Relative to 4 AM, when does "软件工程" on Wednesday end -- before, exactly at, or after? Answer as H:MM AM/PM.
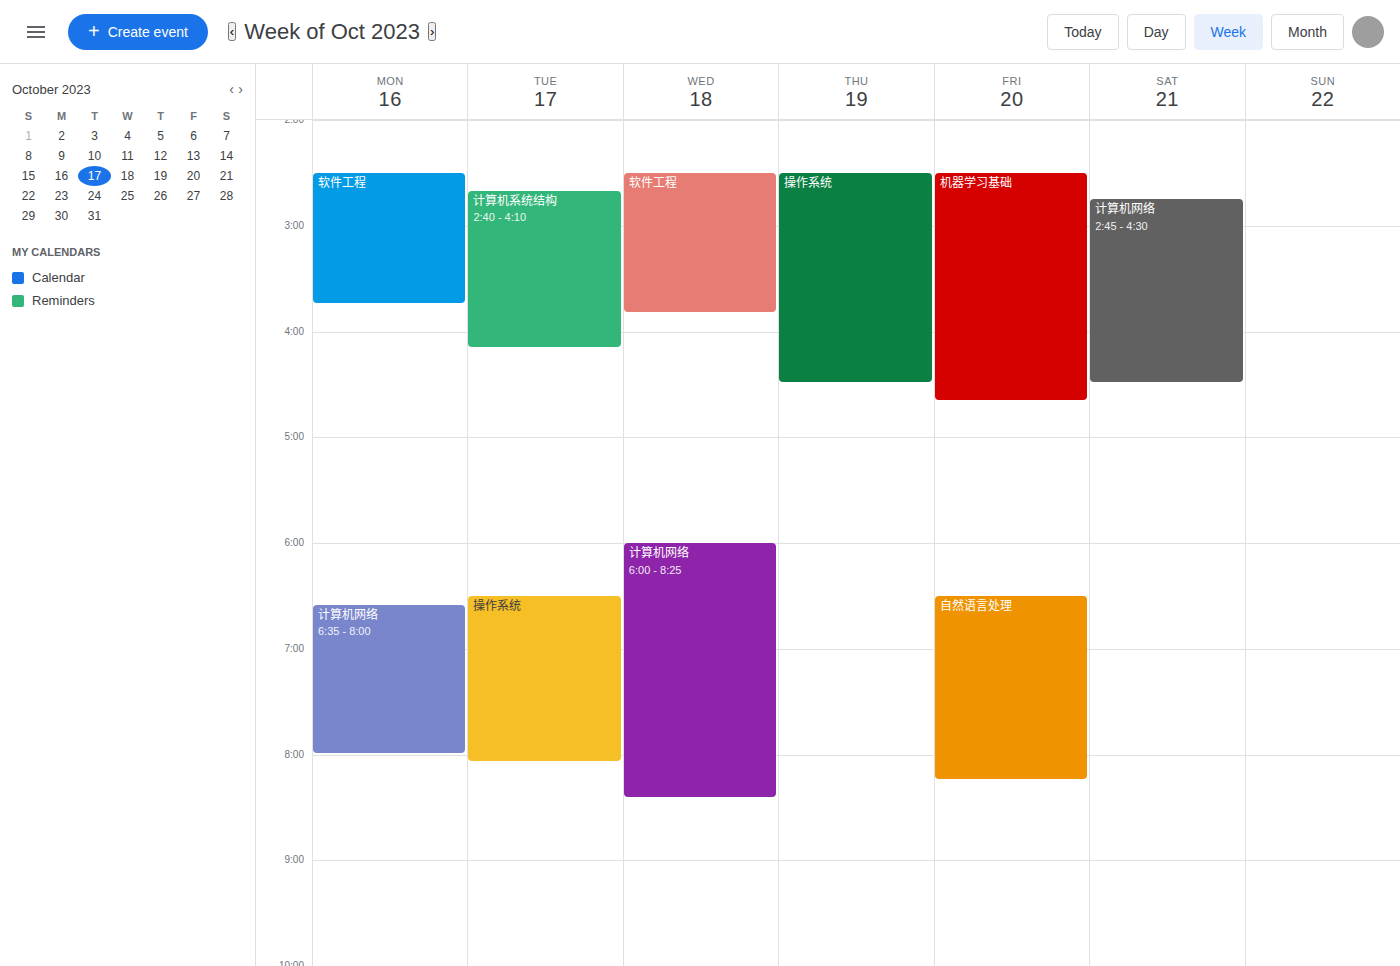
3:50 AM -- before 4 AM, 10 minutes above the 4 AM line.